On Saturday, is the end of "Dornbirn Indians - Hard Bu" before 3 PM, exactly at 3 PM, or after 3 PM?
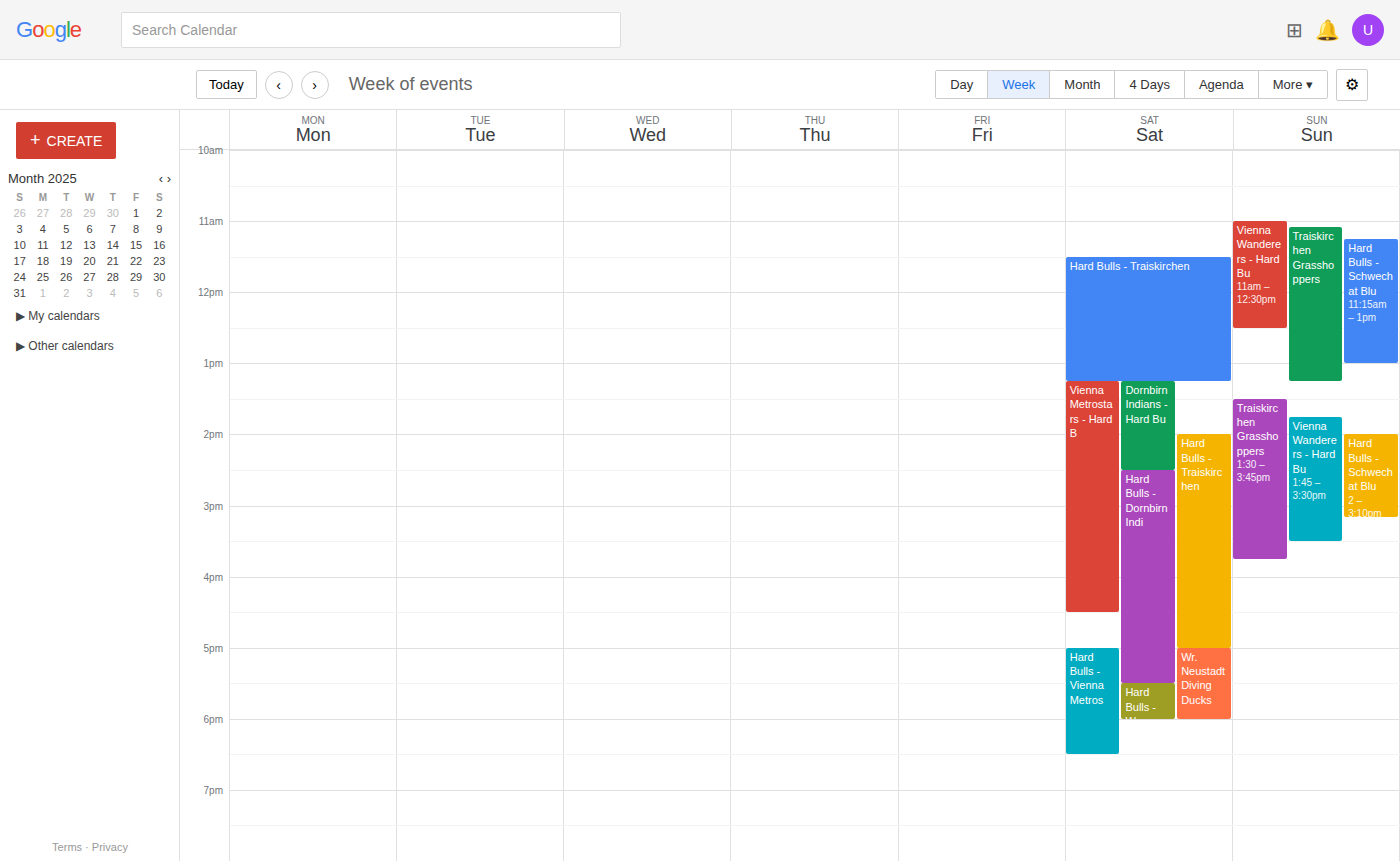
2:30 PM -- before 3 PM, 30 minutes above the 3 PM line.